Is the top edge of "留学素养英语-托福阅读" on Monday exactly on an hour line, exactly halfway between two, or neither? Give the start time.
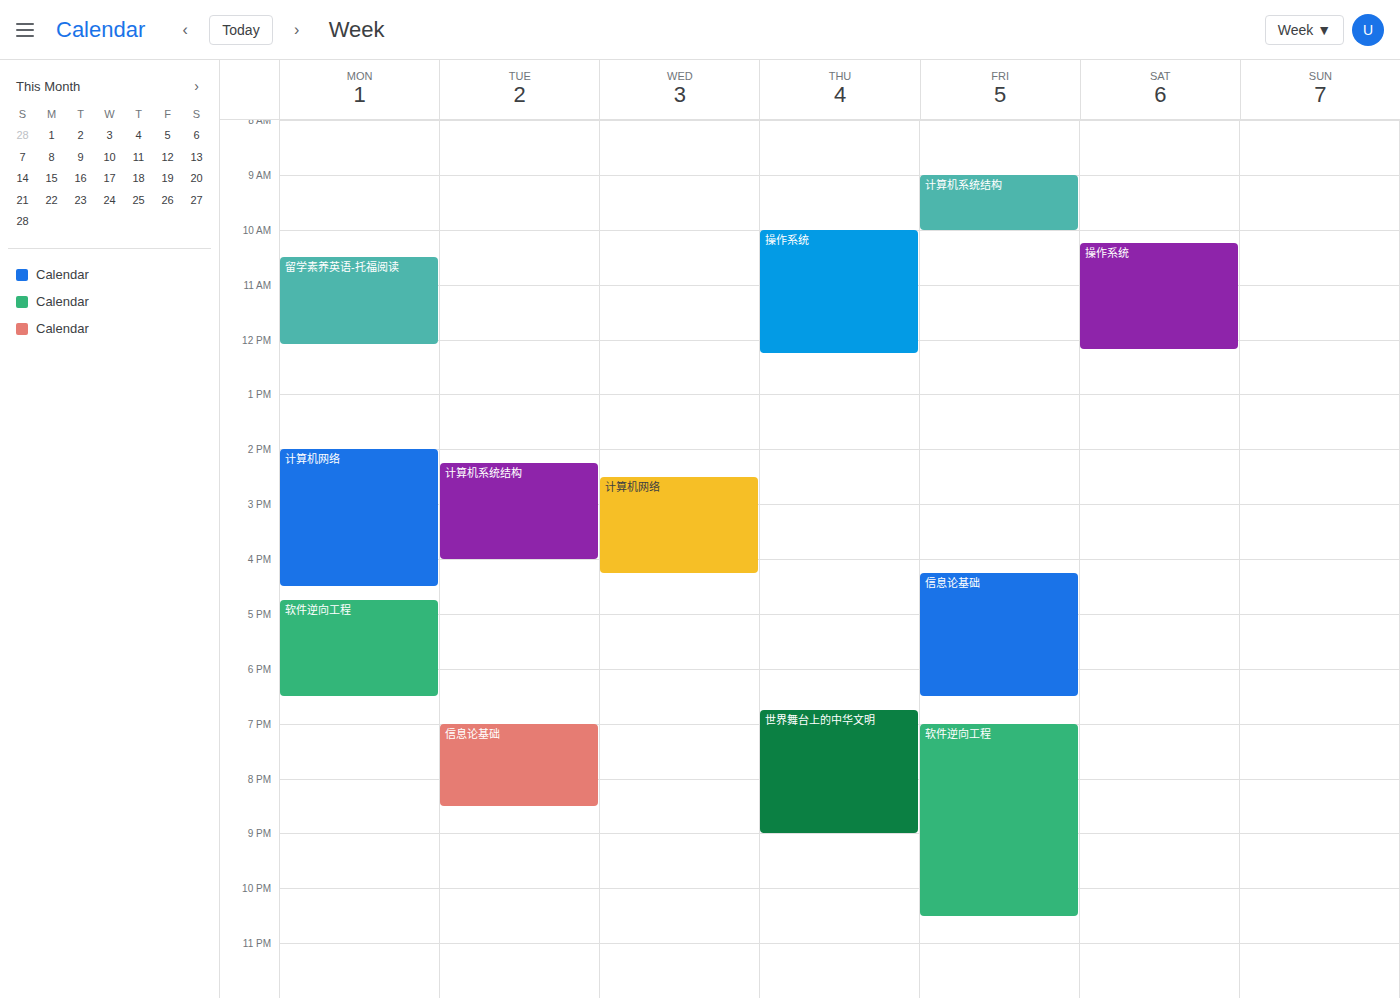
10:30 AM -- halfway between the 10 AM and 11 AM lines.